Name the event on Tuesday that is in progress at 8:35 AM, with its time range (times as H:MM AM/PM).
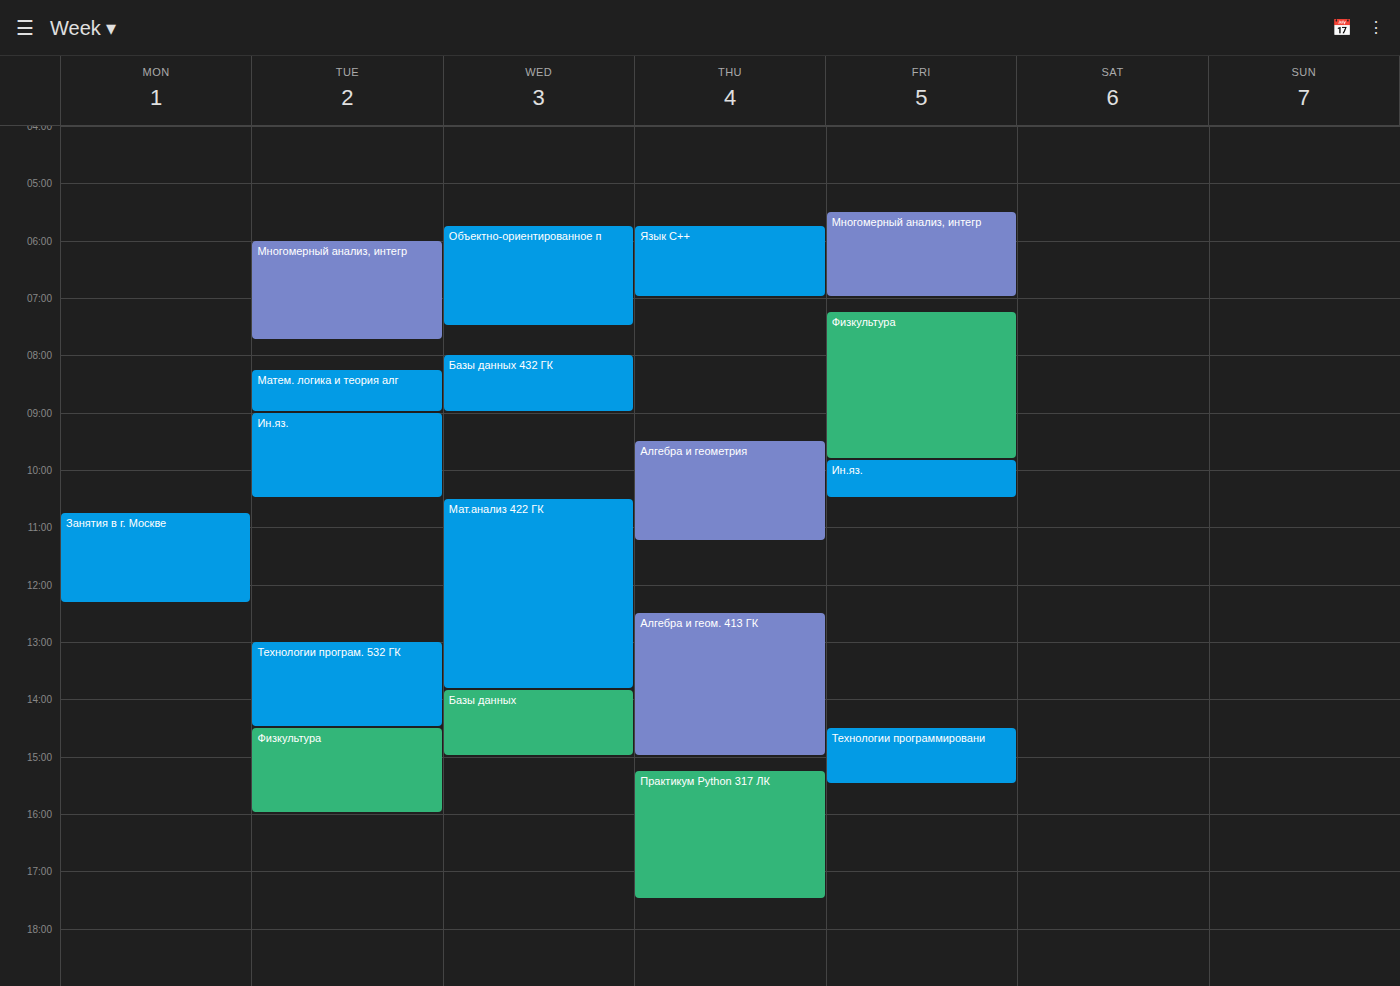
"Матем. логика и теория алг", 8:15 AM to 9:00 AM